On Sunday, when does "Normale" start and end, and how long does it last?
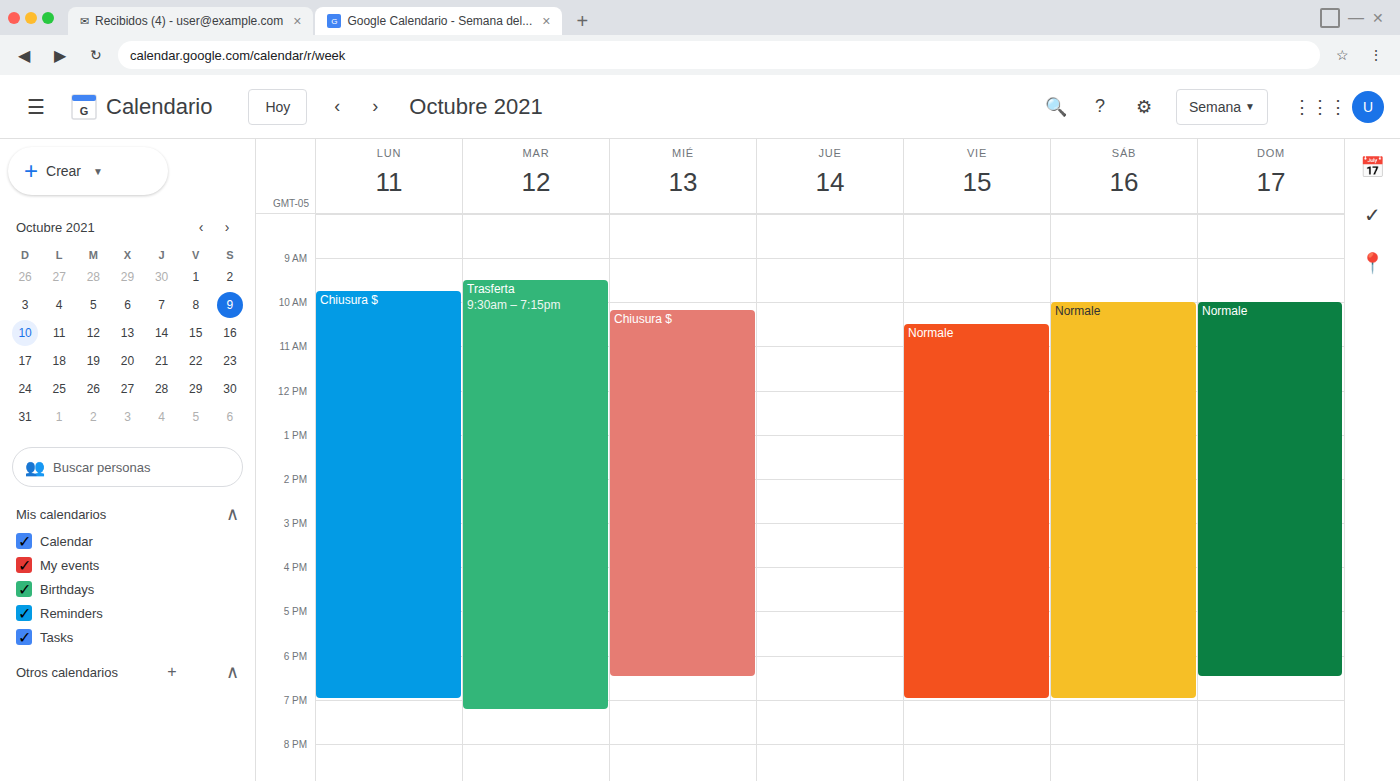
10:00 AM to 6:30 PM, 8 hours 30 minutes